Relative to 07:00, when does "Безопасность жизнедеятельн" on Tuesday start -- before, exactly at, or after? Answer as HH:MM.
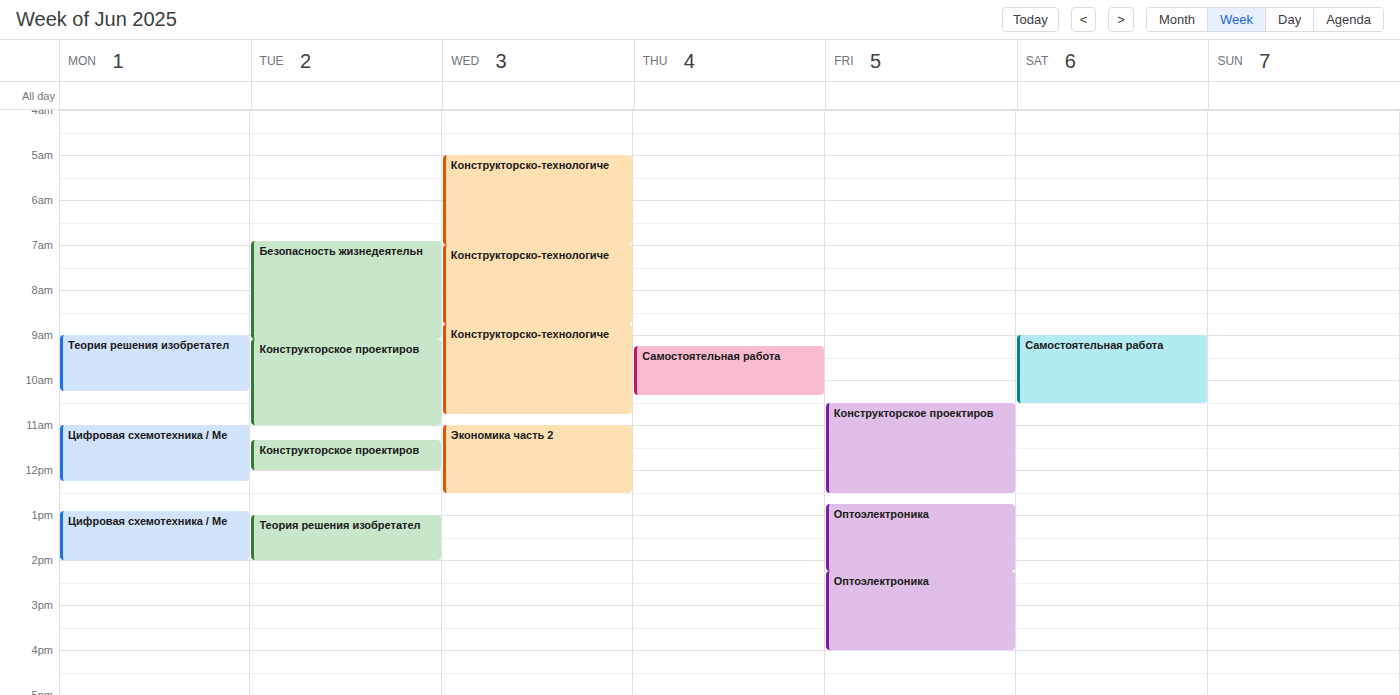
06:55 -- before 07:00, 5 minutes above the 07:00 line.